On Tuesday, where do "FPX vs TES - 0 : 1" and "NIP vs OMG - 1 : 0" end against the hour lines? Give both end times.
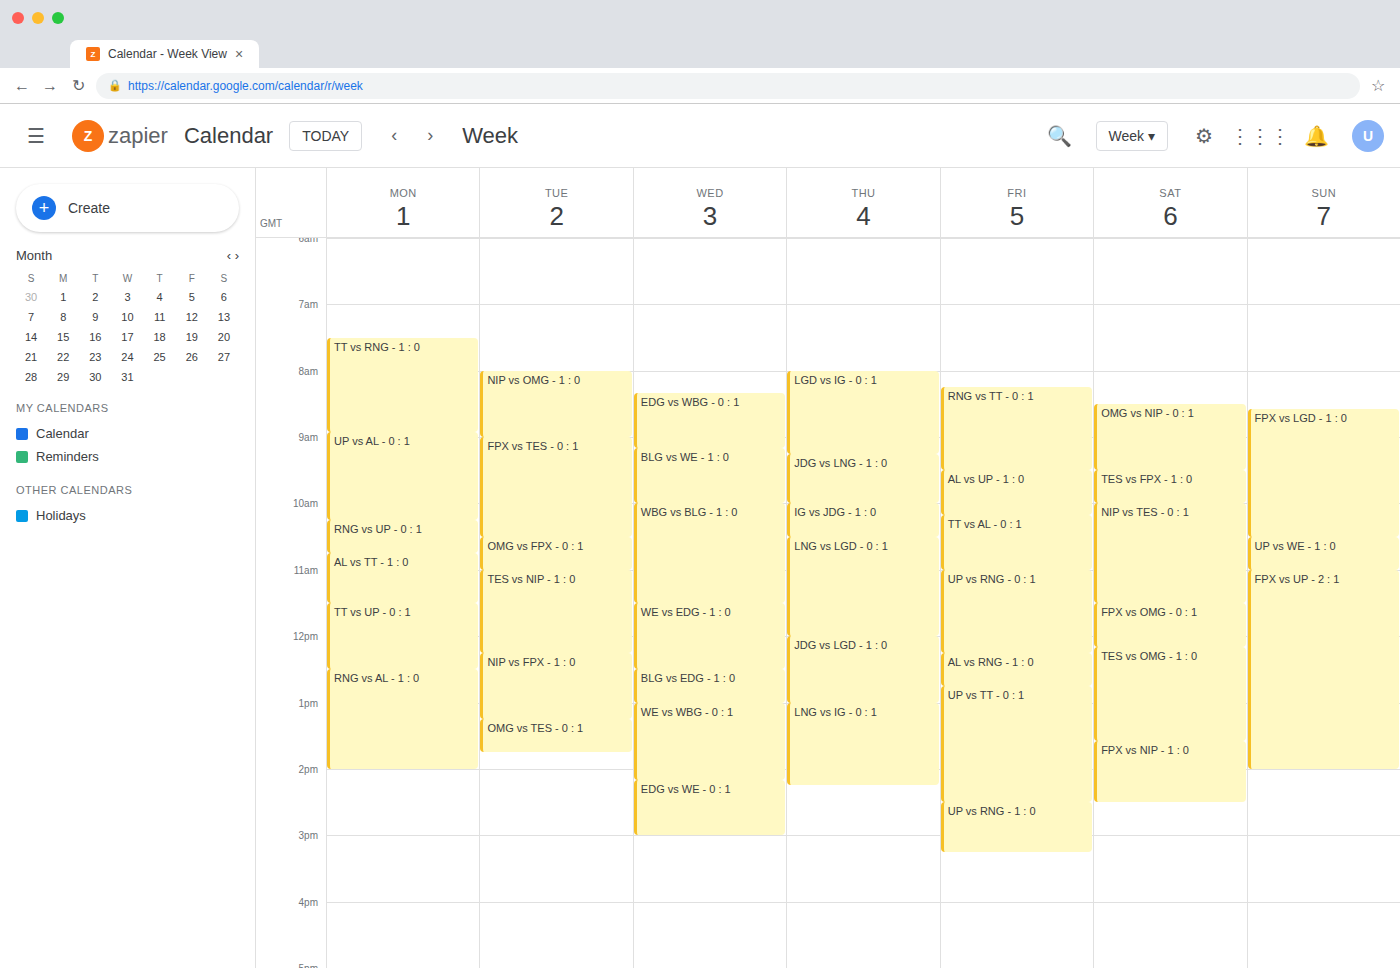
"FPX vs TES - 0 : 1": 10:30 AM, halfway between the 10 AM and 11 AM lines. "NIP vs OMG - 1 : 0": 9:00 AM, exactly on the 9 AM line.